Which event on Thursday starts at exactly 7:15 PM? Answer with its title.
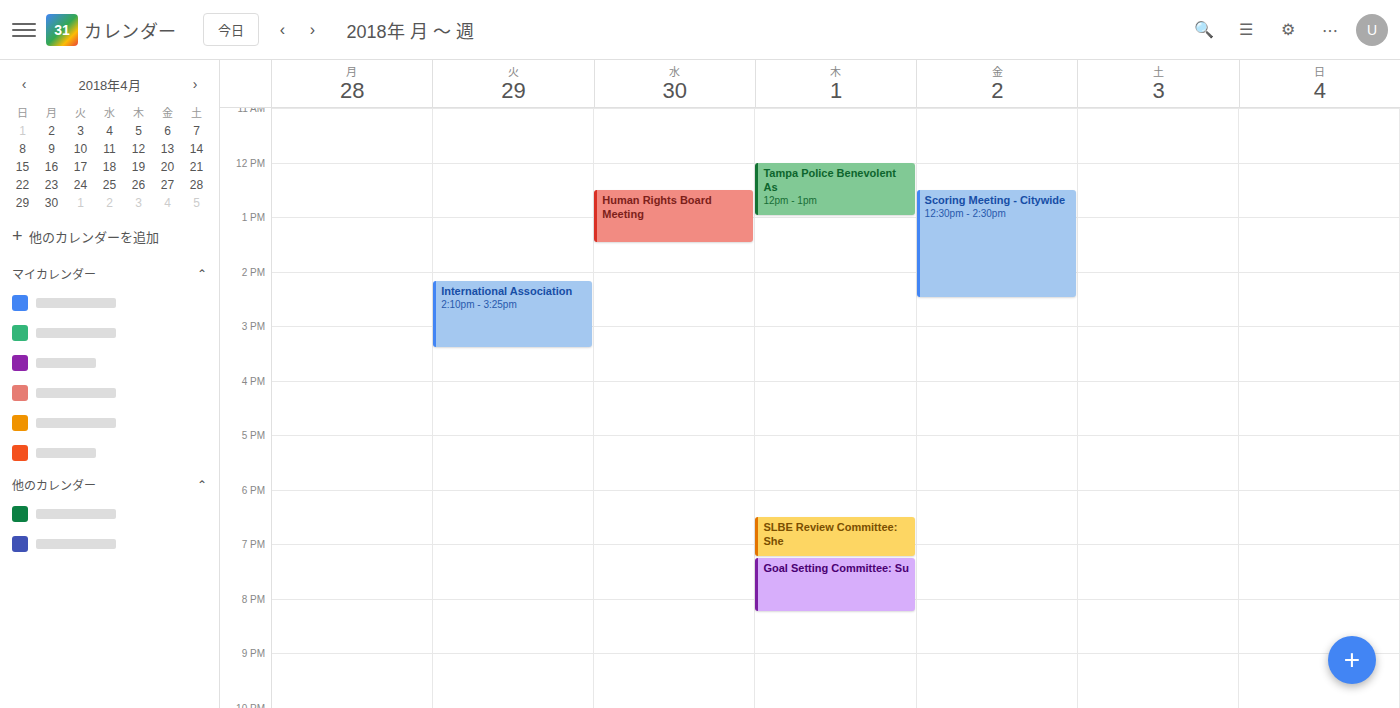
"Goal Setting Committee: Su"